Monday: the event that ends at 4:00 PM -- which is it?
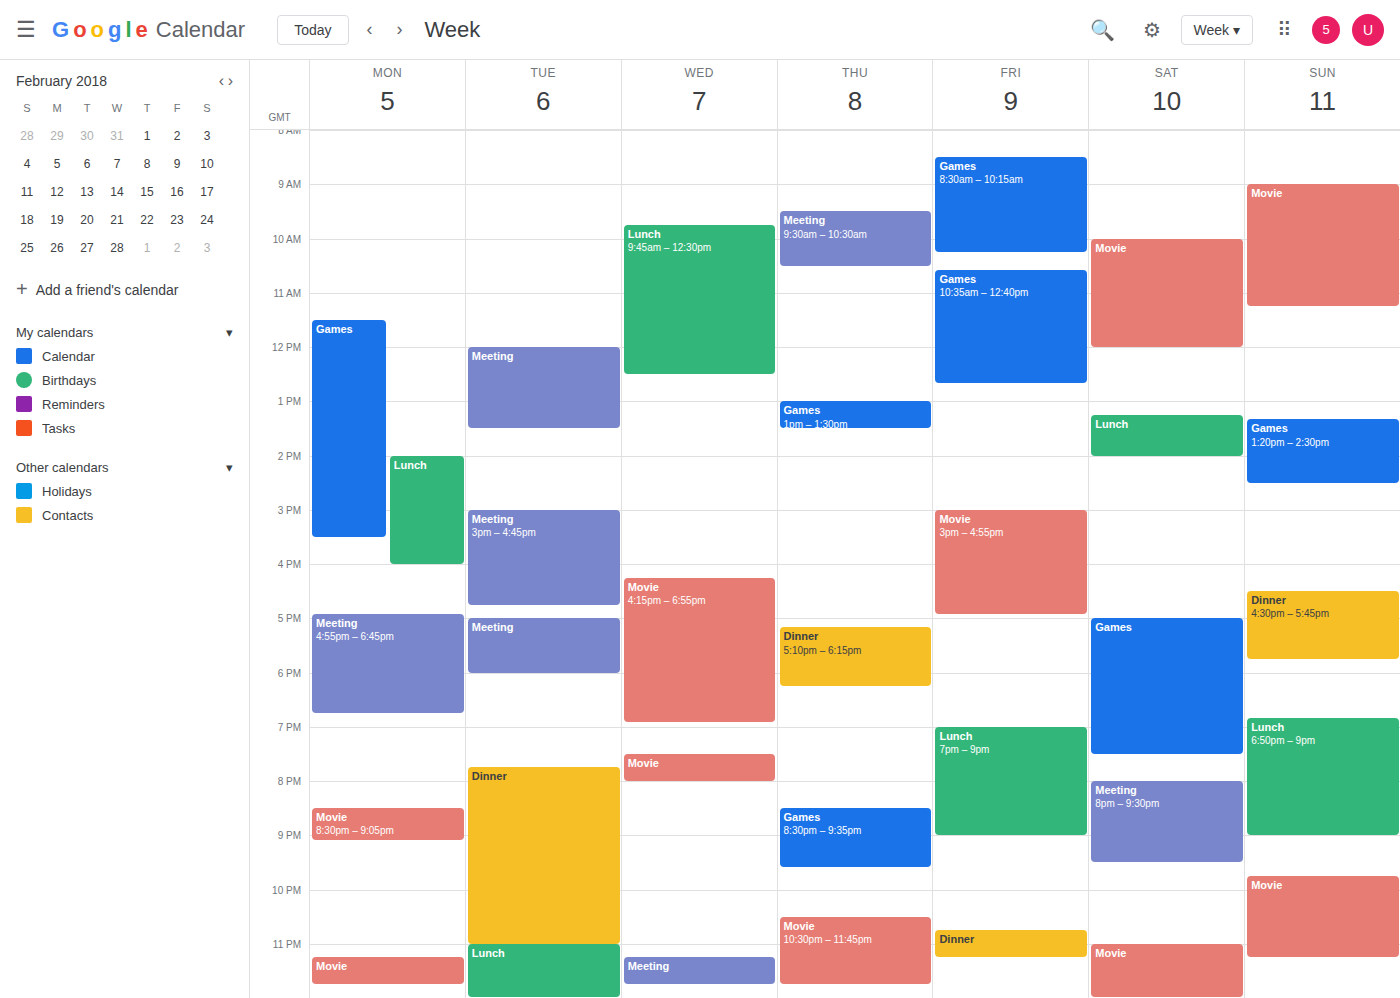
"Lunch"